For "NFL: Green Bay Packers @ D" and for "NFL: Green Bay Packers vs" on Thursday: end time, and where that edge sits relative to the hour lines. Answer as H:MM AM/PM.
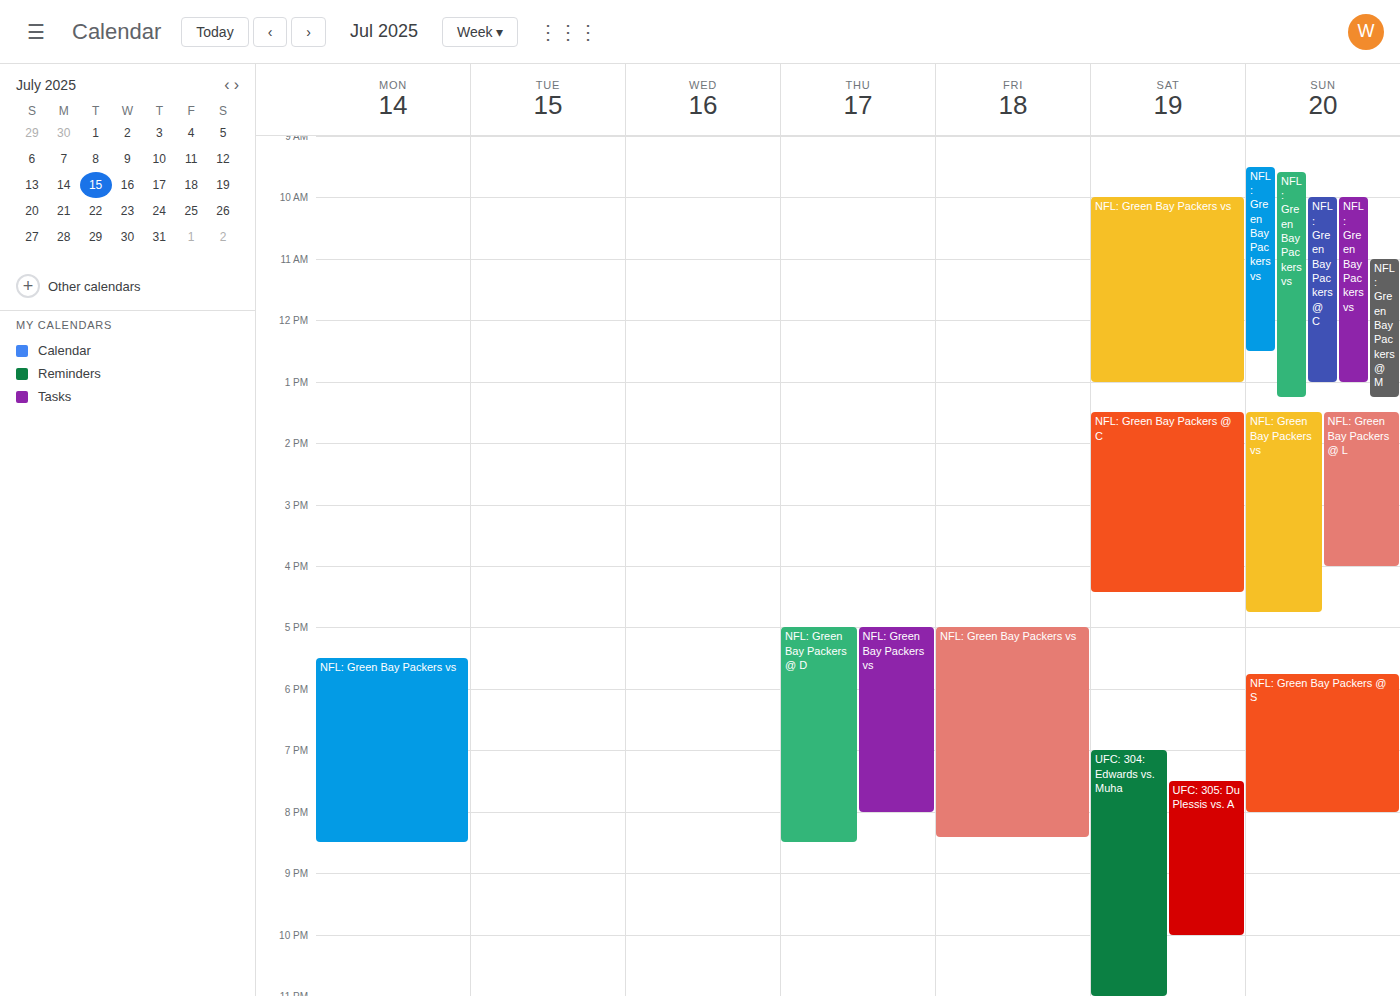
"NFL: Green Bay Packers @ D": 8:30 PM, halfway between the 8 PM and 9 PM lines. "NFL: Green Bay Packers vs": 8:00 PM, exactly on the 8 PM line.